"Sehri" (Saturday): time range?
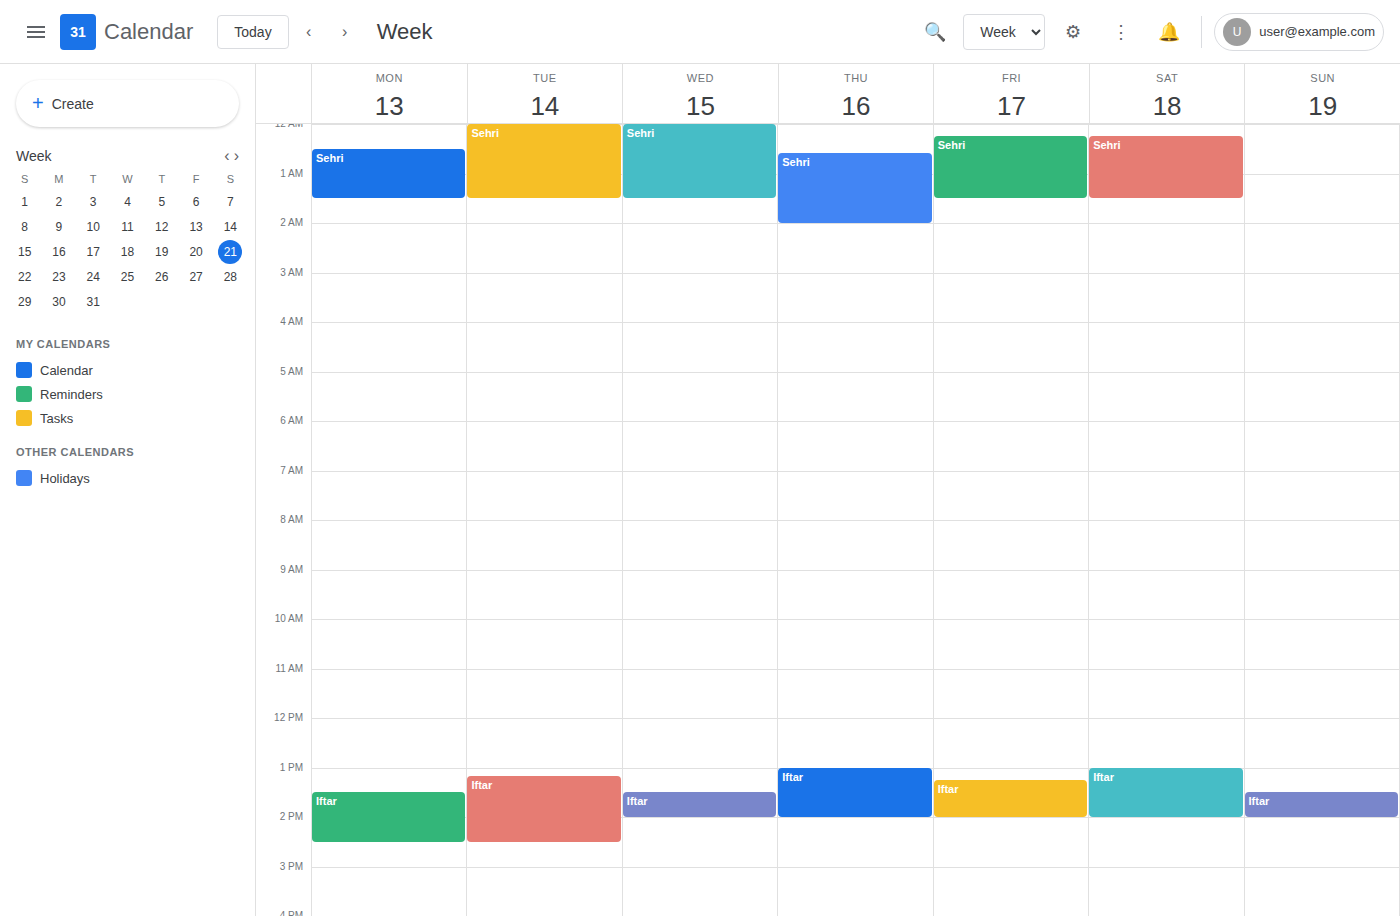
12:15 AM to 1:30 AM